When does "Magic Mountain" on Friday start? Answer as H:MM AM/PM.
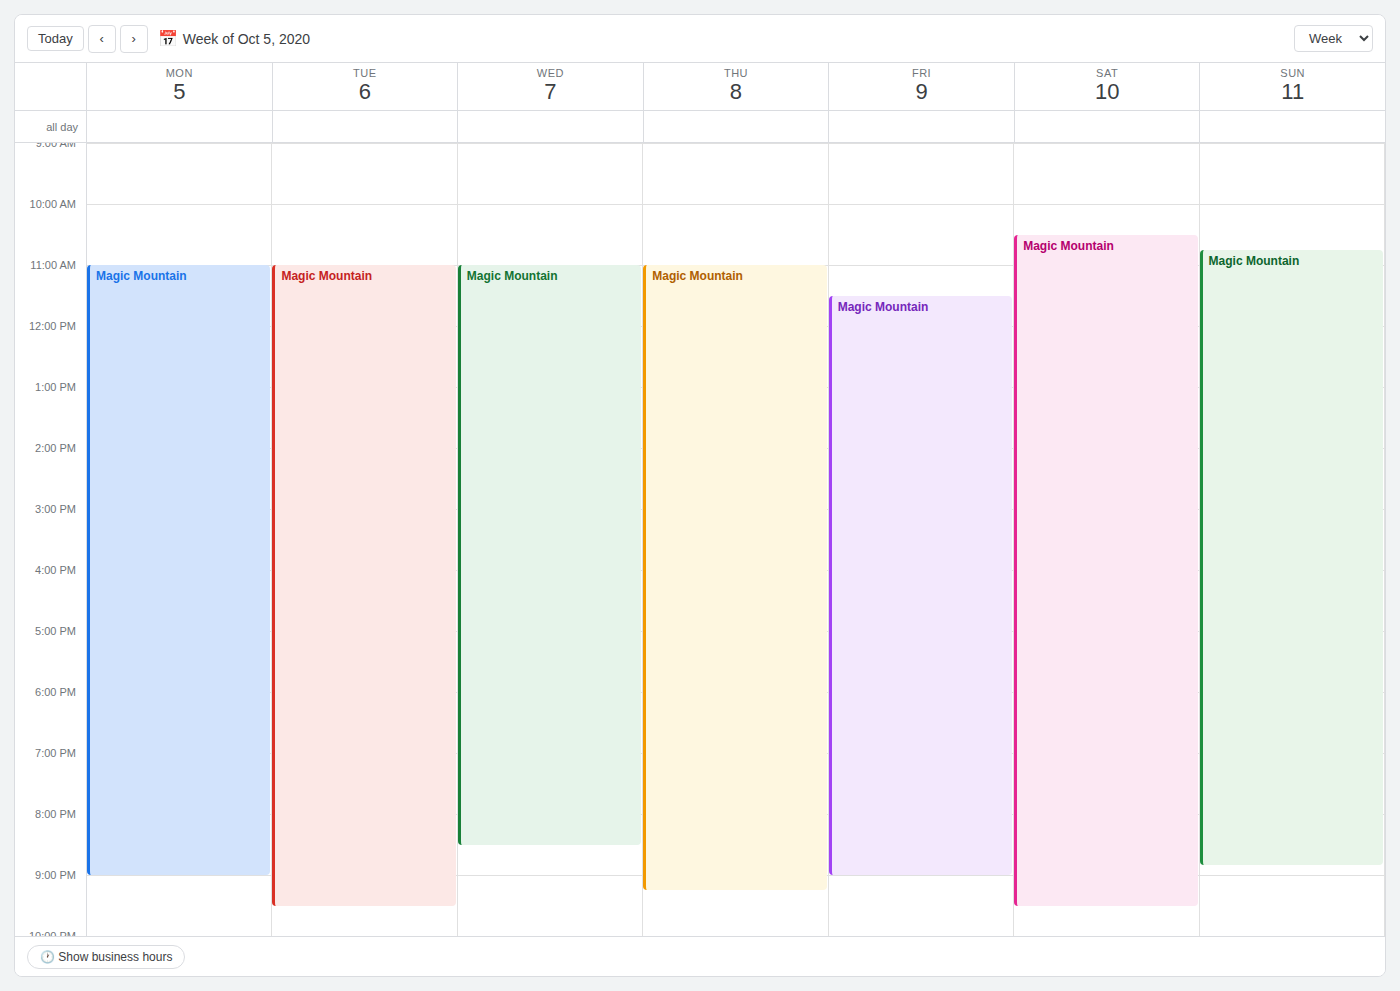
11:30 AM